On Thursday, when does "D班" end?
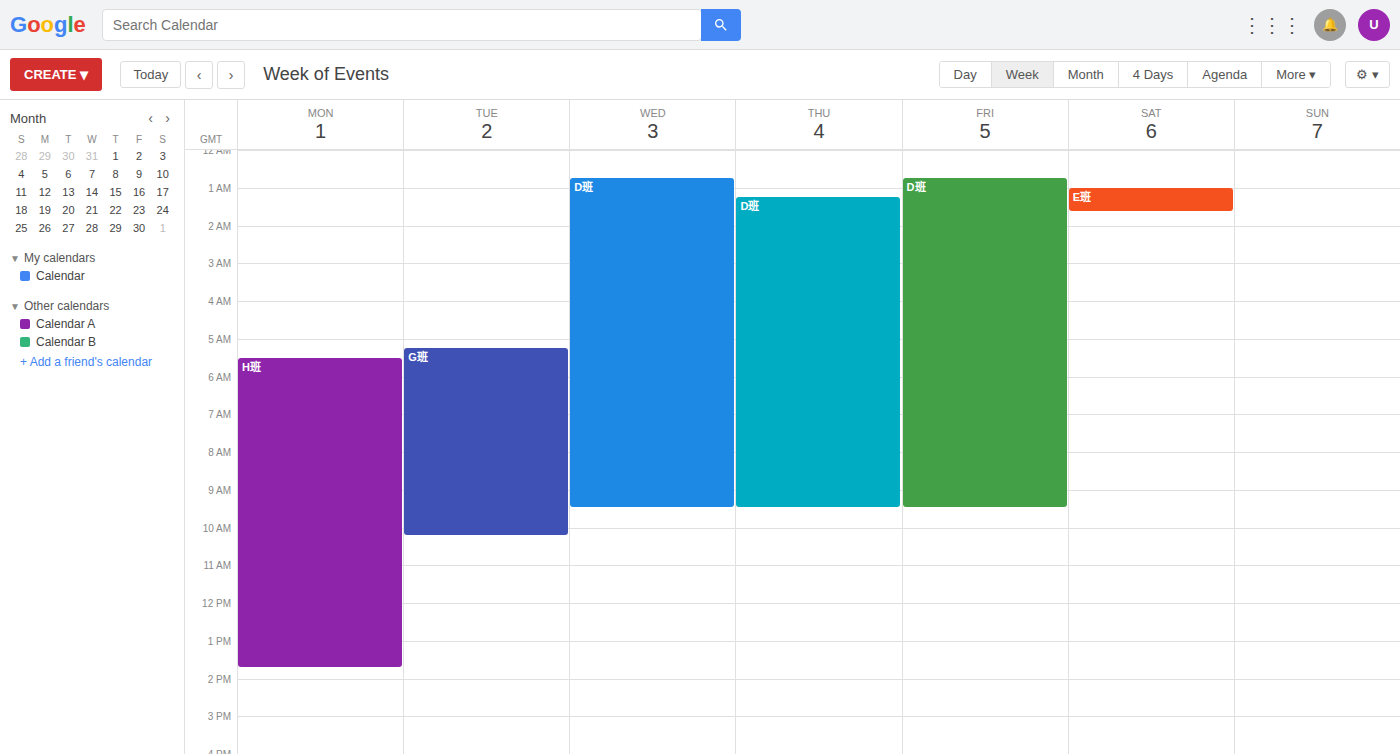
09:30